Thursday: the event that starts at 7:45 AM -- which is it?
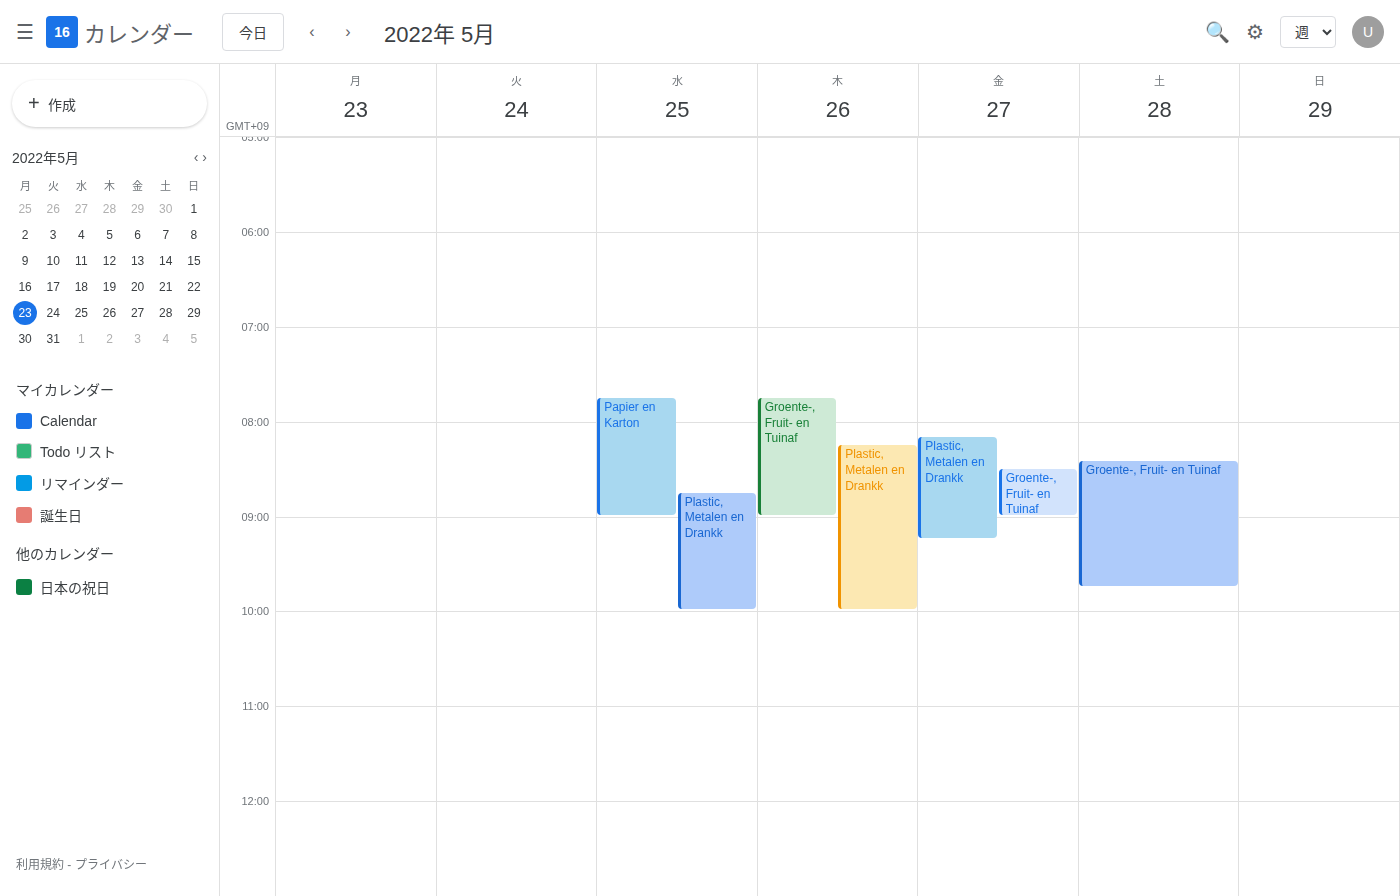
"Groente-, Fruit- en Tuinaf"